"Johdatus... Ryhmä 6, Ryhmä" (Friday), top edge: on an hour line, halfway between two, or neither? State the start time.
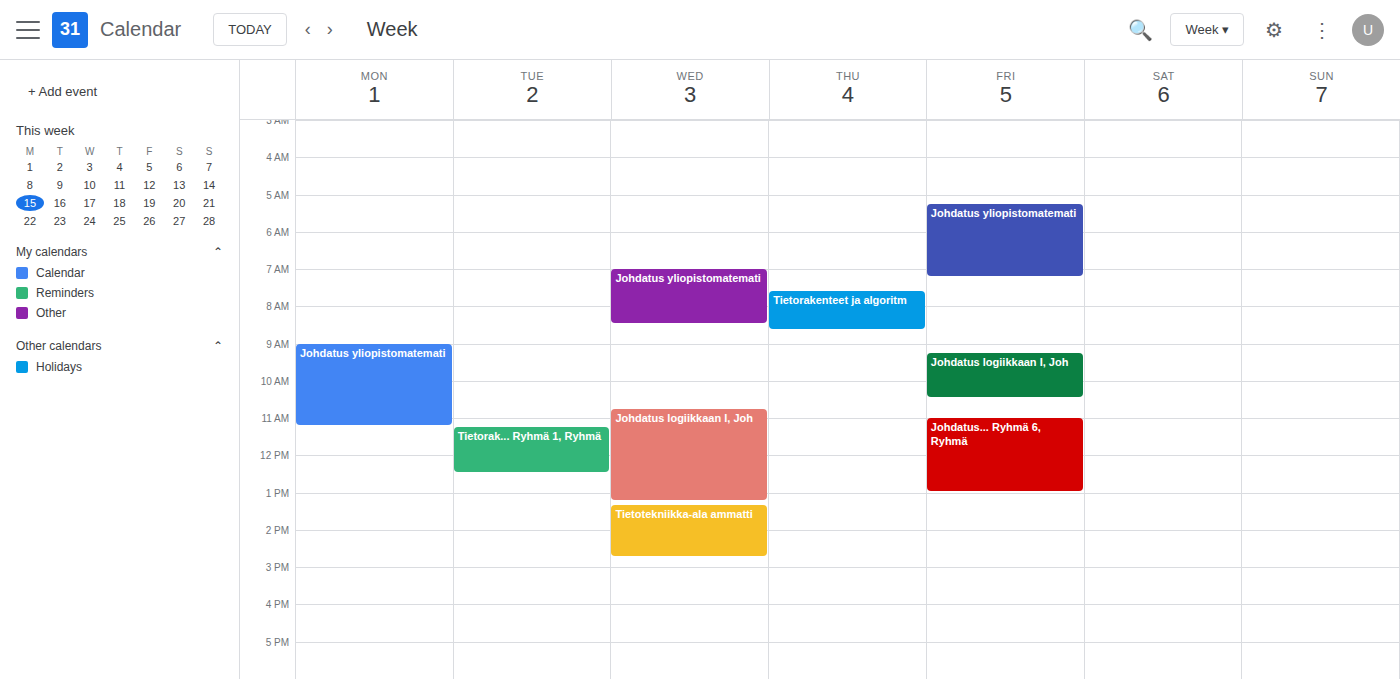
11:00 AM -- exactly on the 11 AM line.